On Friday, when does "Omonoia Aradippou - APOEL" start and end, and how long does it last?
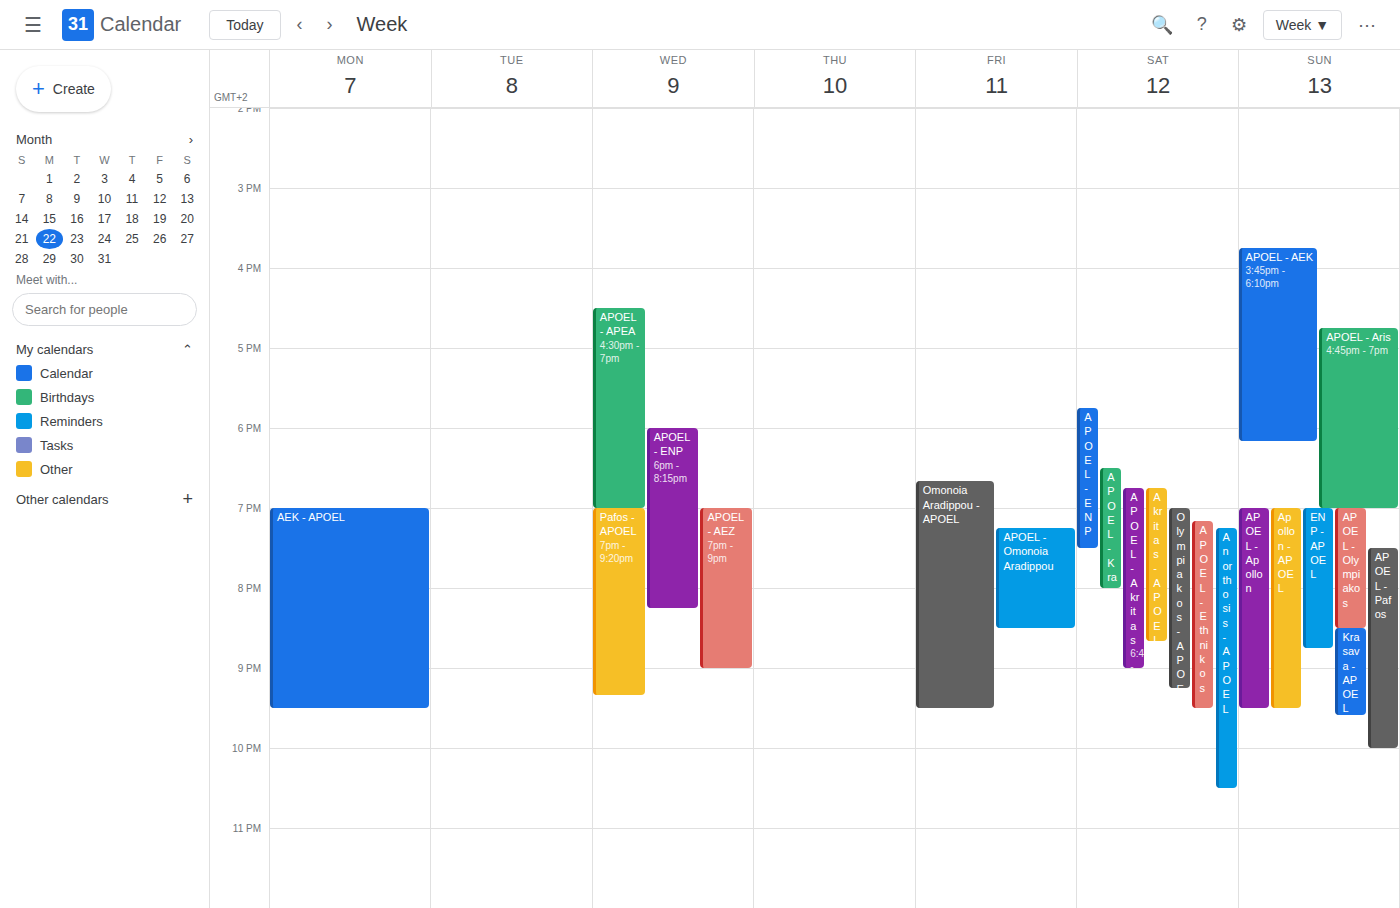
18:40 to 21:30, 2 hours 50 minutes